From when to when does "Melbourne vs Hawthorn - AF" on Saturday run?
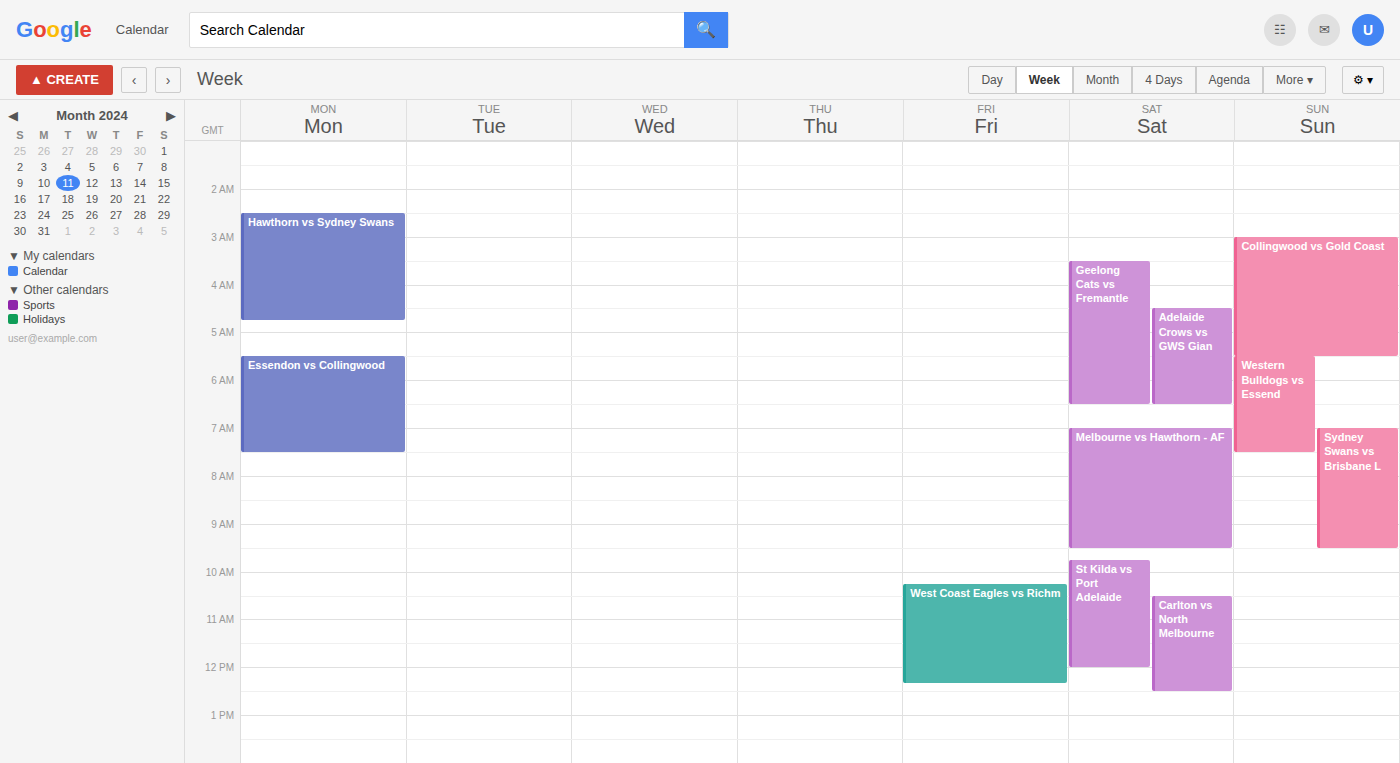
7:00 AM to 9:30 AM